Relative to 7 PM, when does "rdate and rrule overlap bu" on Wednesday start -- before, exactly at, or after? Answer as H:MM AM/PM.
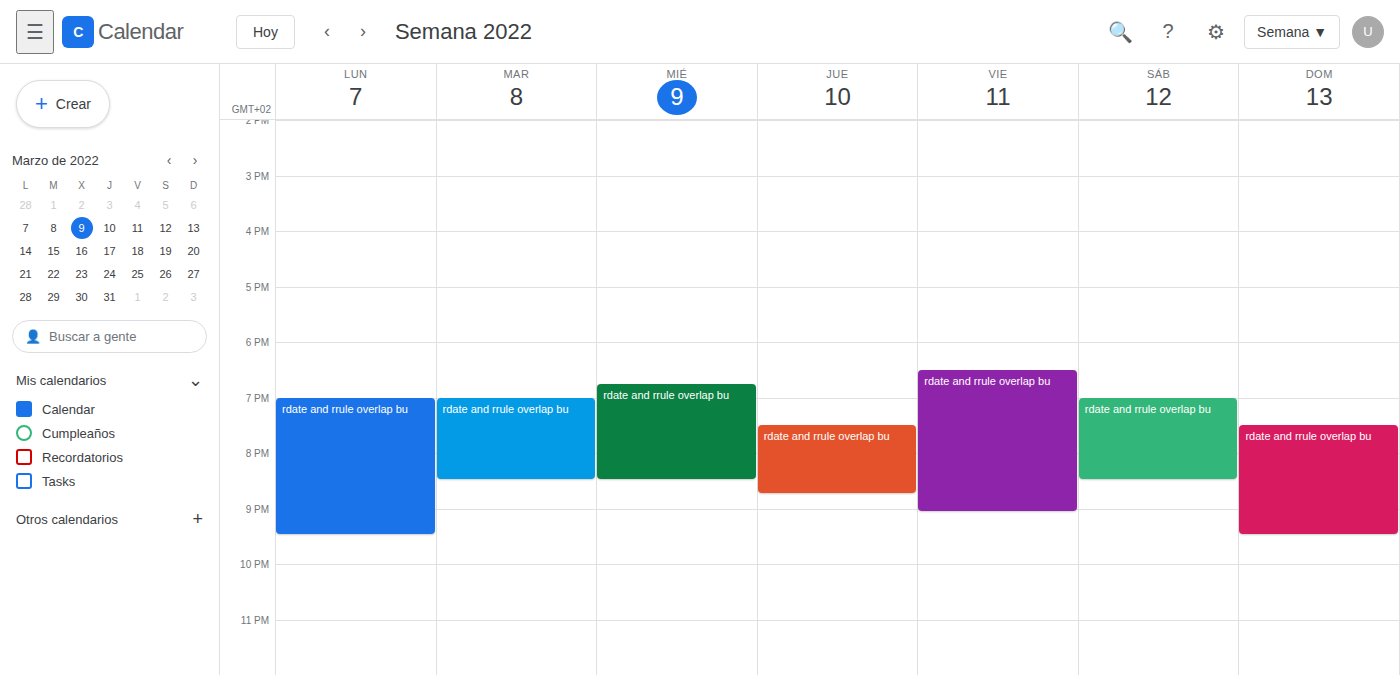
6:45 PM -- before 7 PM, 15 minutes above the 7 PM line.